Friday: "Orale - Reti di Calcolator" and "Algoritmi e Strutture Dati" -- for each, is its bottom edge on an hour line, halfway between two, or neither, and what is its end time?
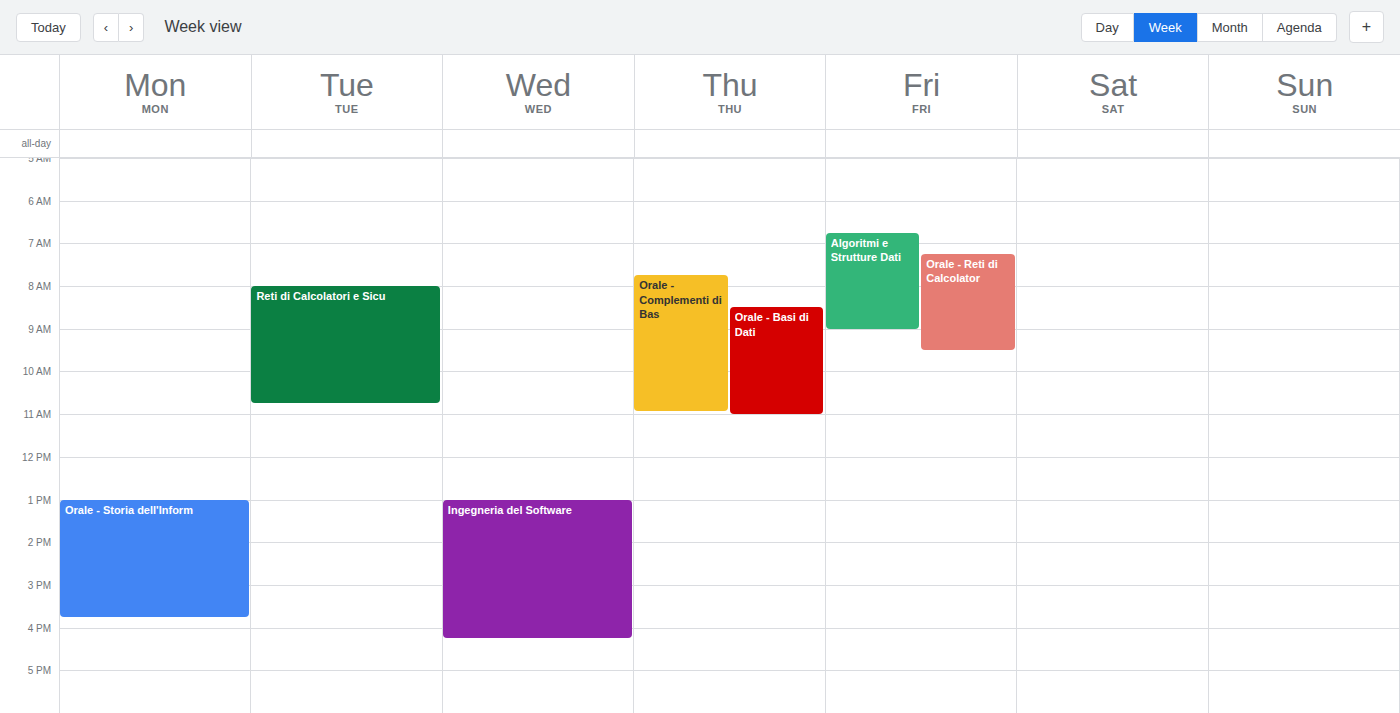
"Orale - Reti di Calcolator": 9:30 AM, halfway between the 9 AM and 10 AM lines. "Algoritmi e Strutture Dati": 9:00 AM, exactly on the 9 AM line.